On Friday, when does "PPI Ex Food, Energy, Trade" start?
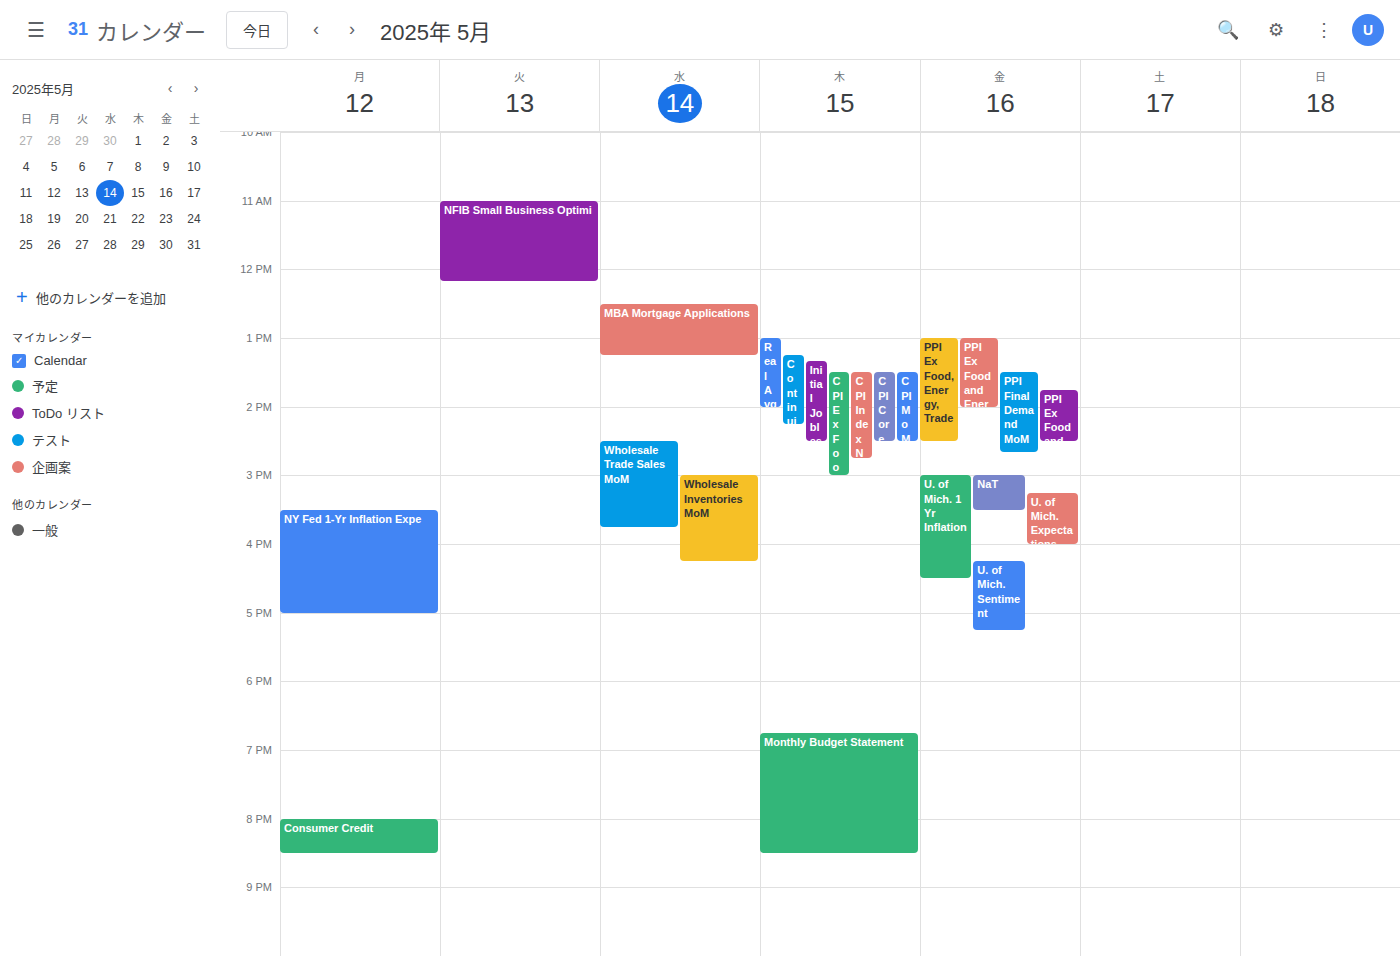
13:00